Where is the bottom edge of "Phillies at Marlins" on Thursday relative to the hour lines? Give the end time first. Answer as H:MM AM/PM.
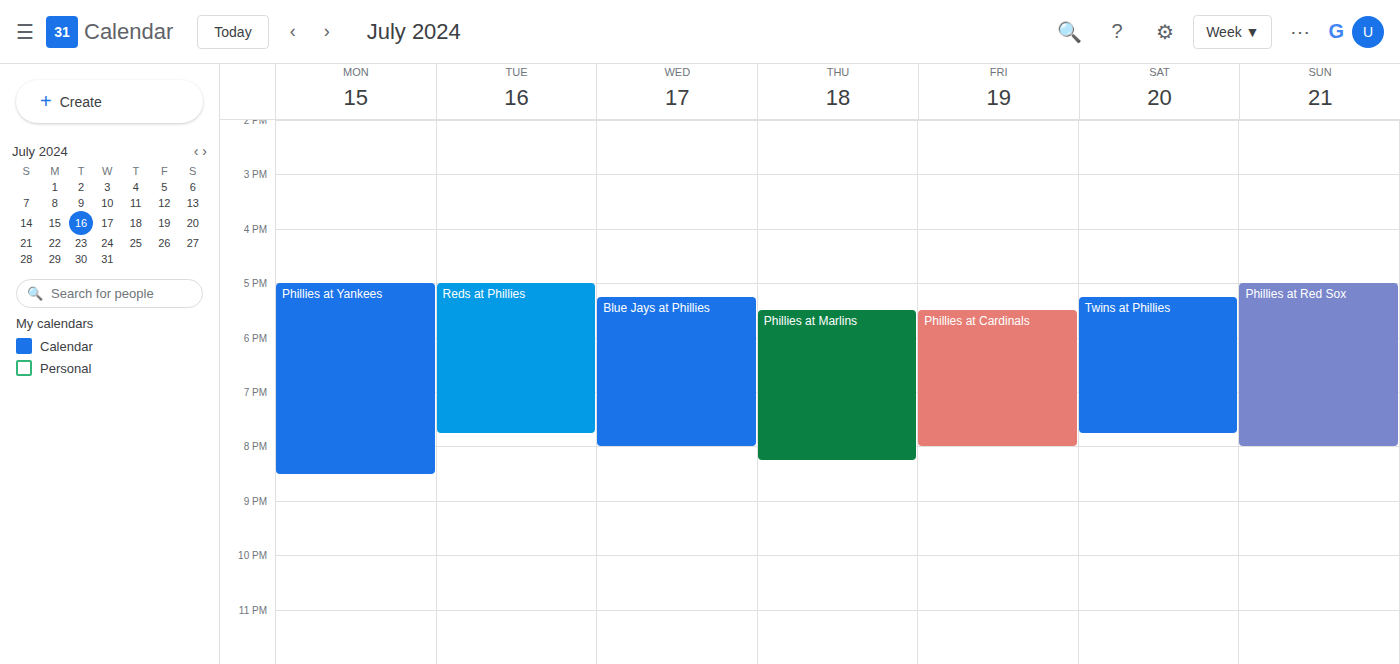
8:15 PM -- neither: a quarter of the way from the 8 PM line to the 9 PM line.